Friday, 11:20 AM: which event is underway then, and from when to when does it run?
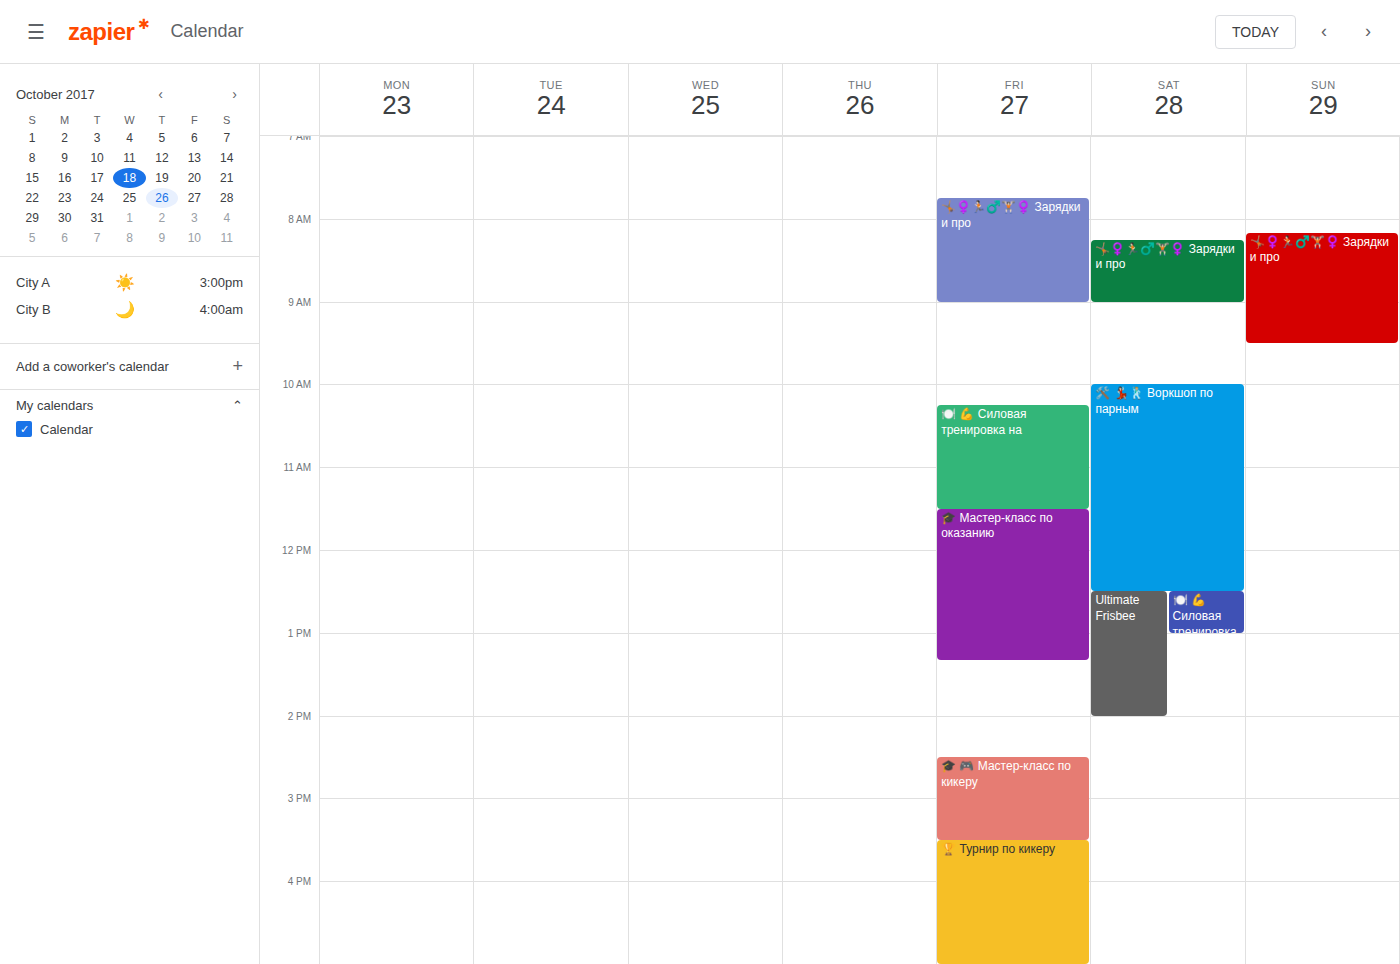
"🍽️ 💪 Силовая тренировка на", 10:15 AM to 11:30 AM